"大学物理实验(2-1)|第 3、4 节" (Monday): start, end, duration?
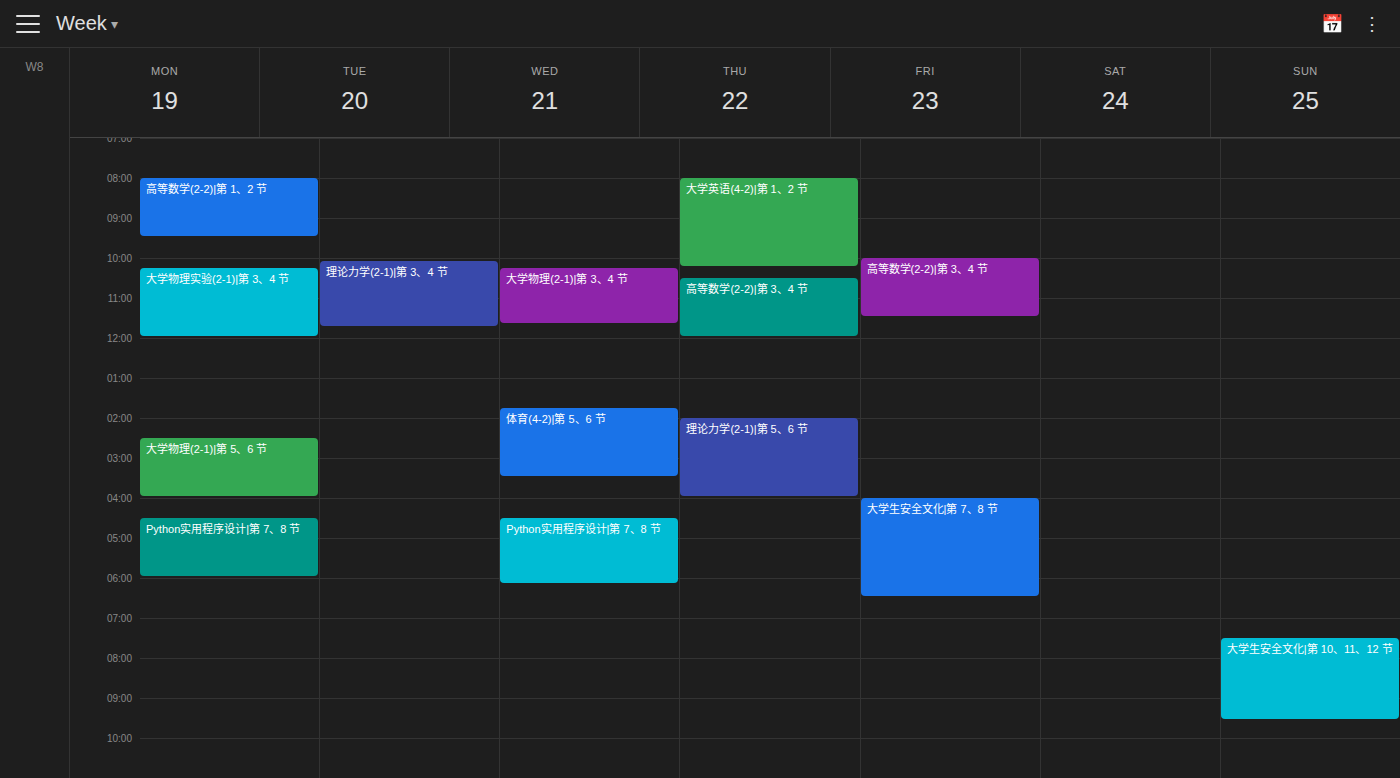
10:15 to 12:00, 1 hour 45 minutes